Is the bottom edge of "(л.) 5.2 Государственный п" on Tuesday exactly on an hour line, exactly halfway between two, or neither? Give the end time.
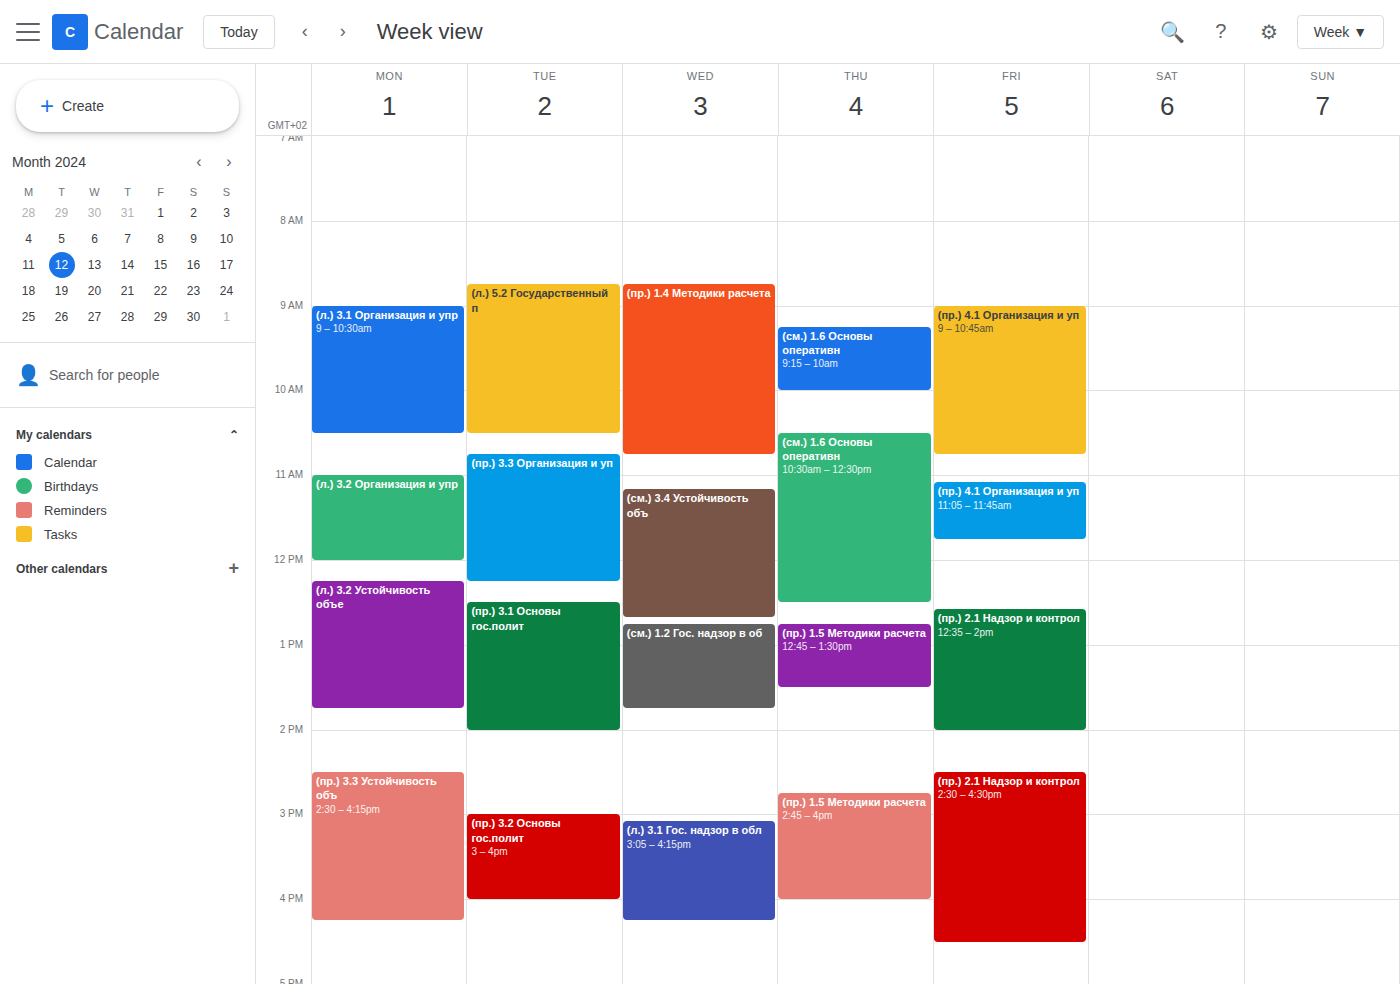
10:30 AM -- halfway between the 10 AM and 11 AM lines.